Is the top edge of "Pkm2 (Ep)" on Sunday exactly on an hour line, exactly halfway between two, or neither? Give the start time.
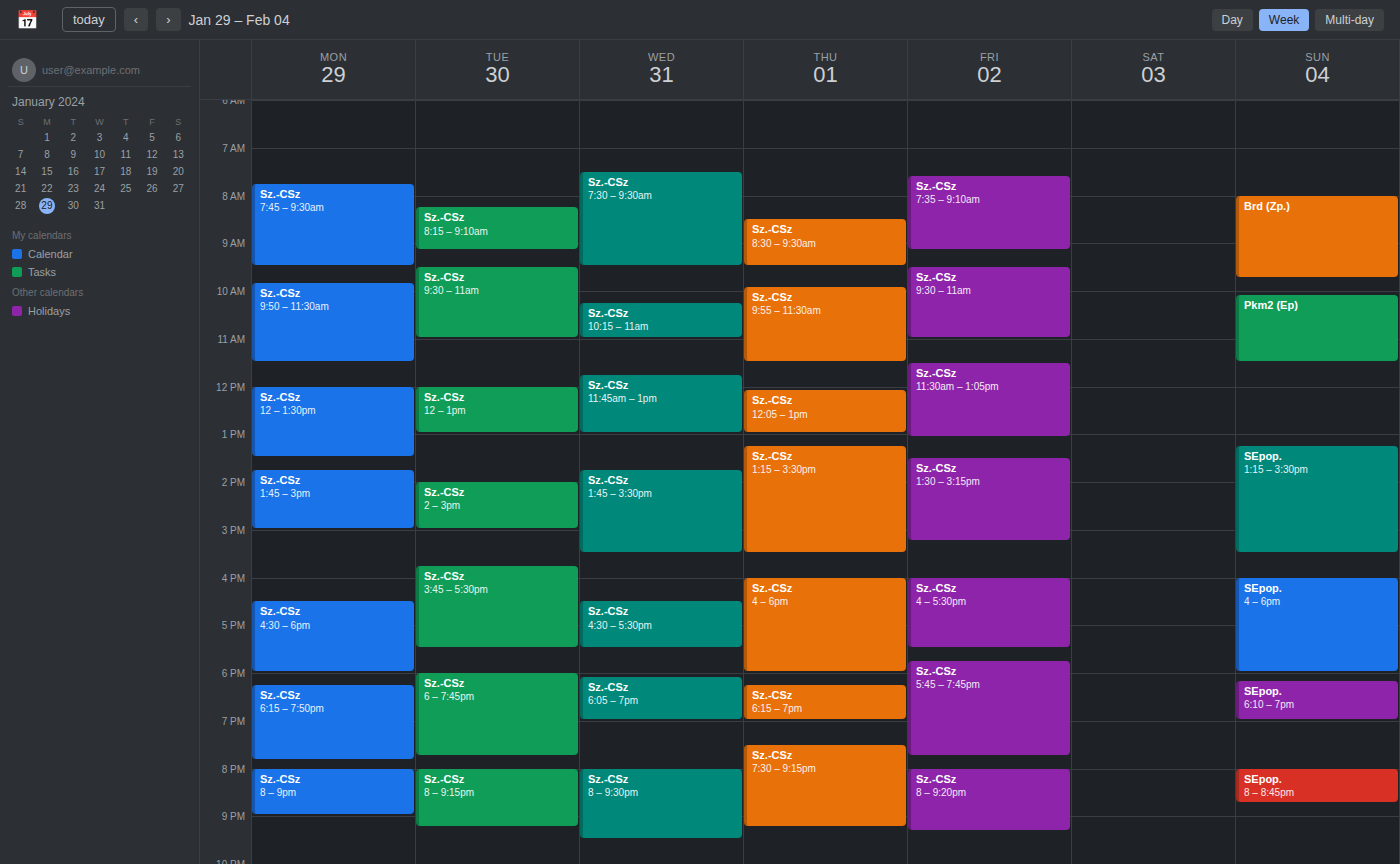
10:05 AM -- neither: 5 minutes below the 10 AM line and 55 minutes above the 11 AM line.